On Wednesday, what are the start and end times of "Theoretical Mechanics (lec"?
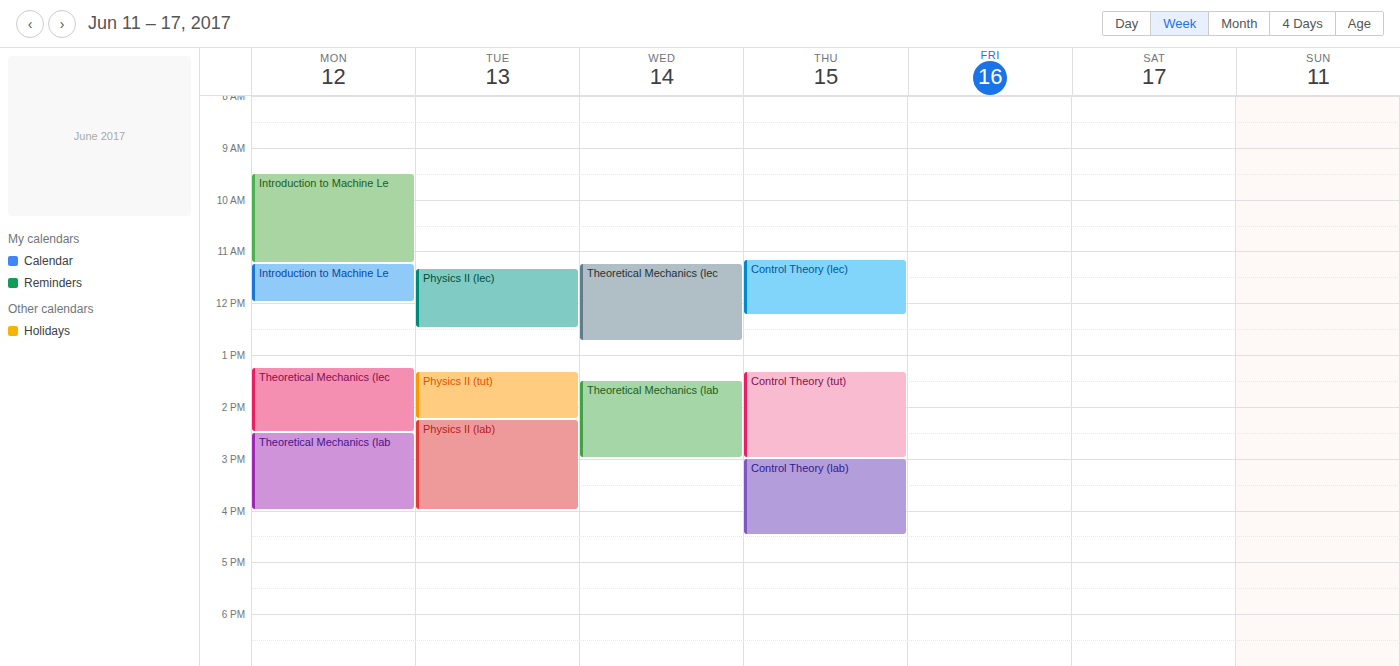
11:15 AM to 12:45 PM